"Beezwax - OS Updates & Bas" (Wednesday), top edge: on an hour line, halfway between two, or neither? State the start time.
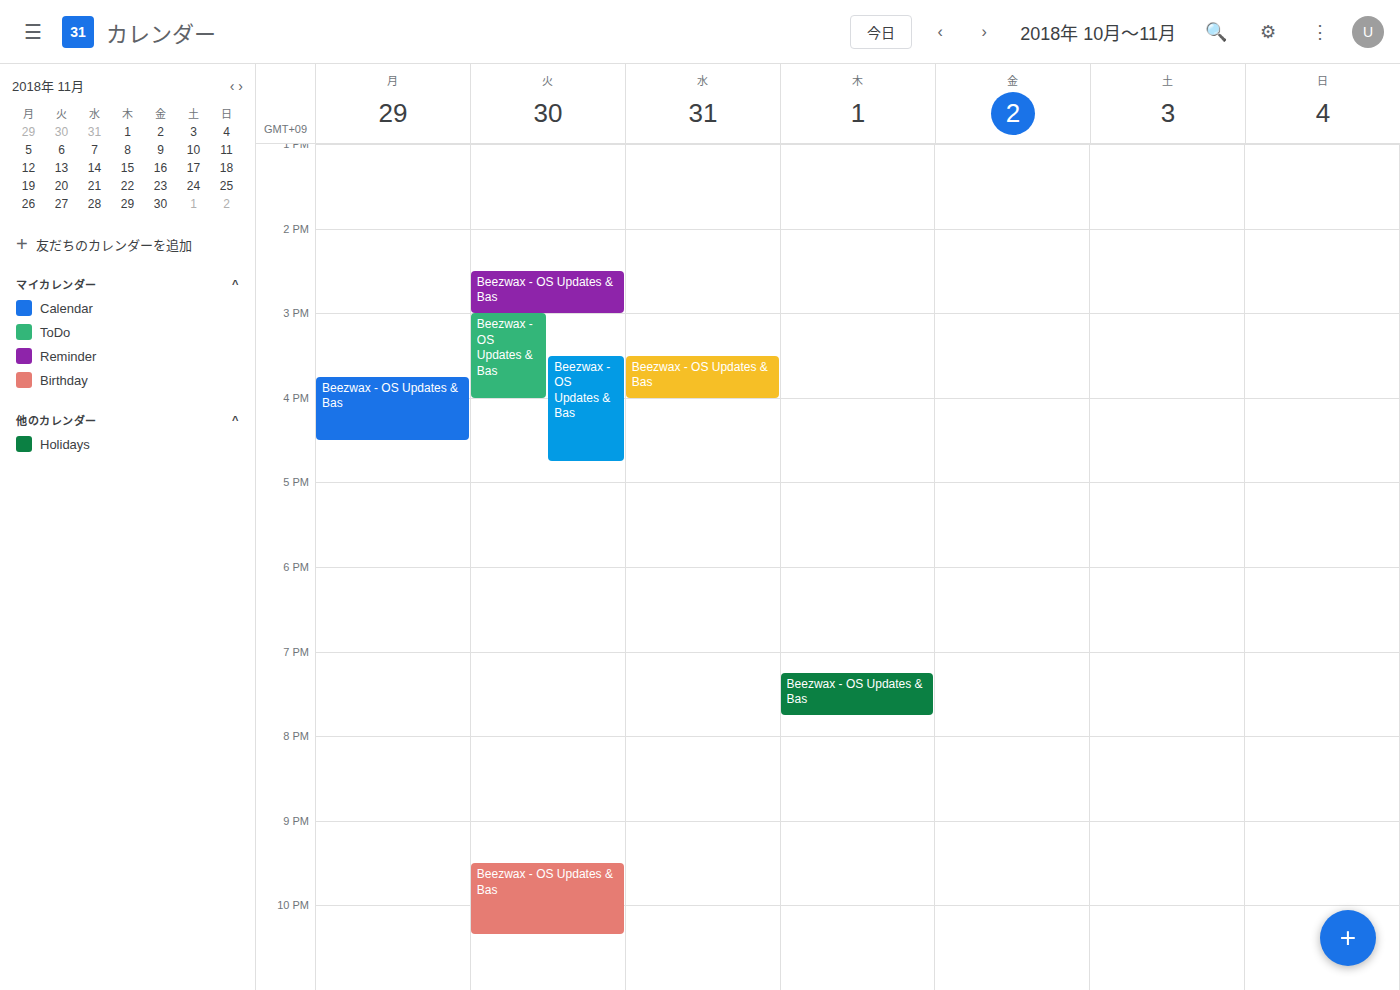
15:30 -- halfway between the 15:00 and 16:00 lines.